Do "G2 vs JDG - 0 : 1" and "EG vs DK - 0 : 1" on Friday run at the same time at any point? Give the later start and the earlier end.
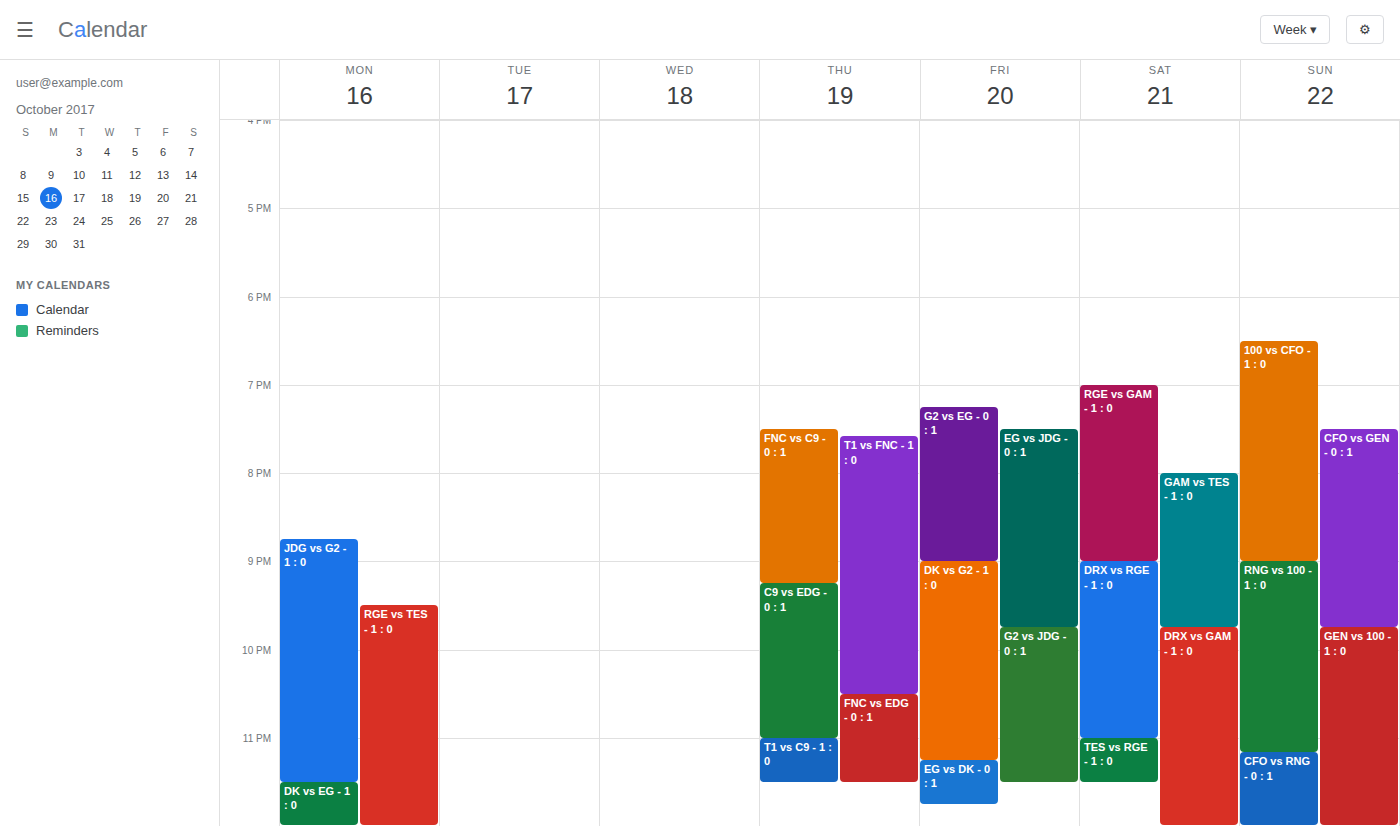
"EG vs DK - 0 : 1" starts at 11:15 PM, before "G2 vs JDG - 0 : 1" ends at 11:30 PM -- they overlap.